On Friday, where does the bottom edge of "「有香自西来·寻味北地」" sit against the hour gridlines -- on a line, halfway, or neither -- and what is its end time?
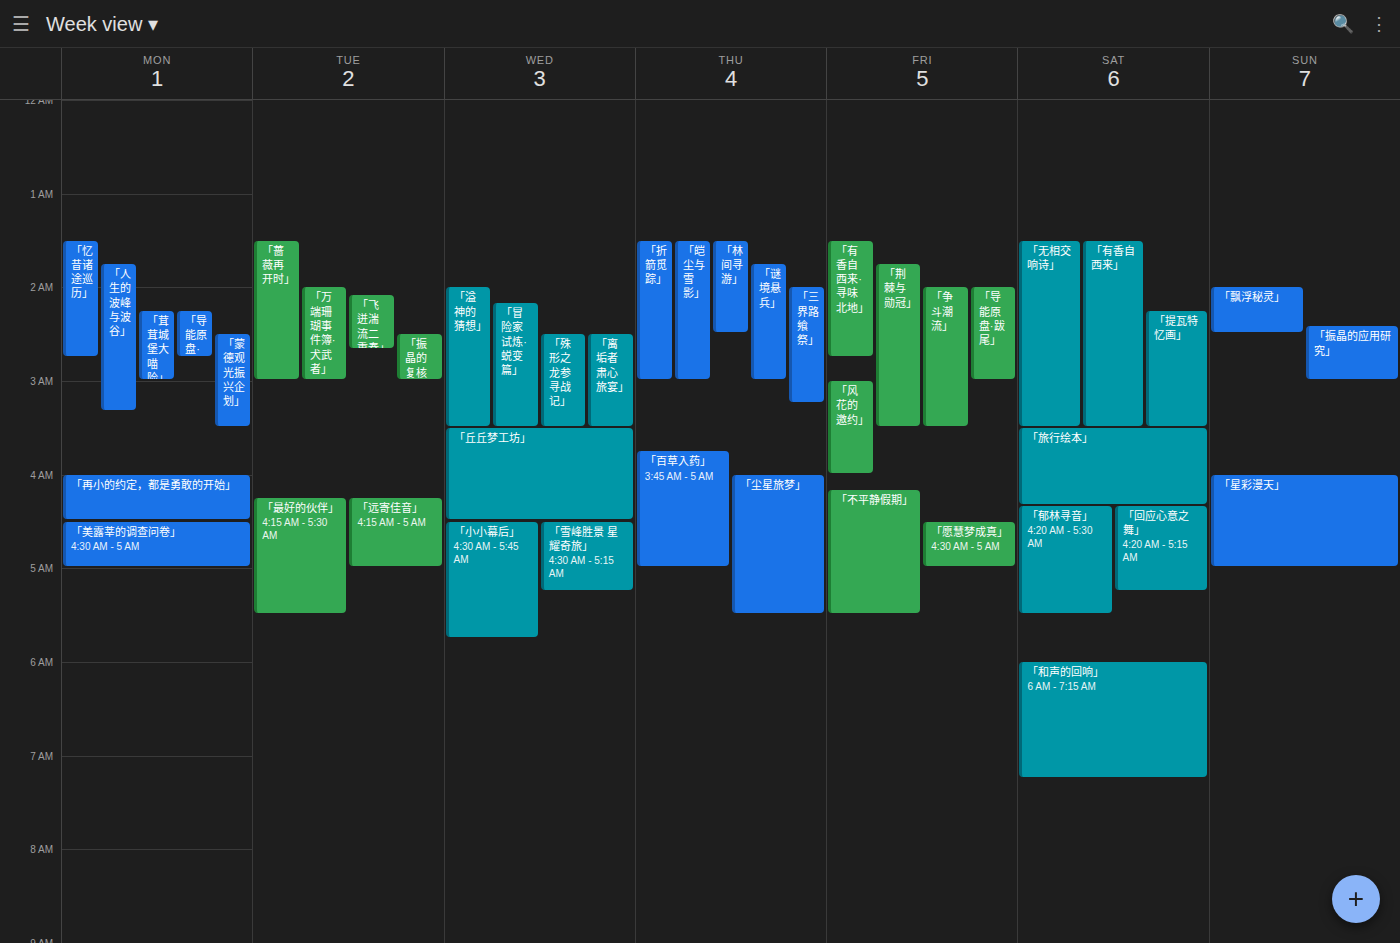
2:45 AM -- neither: three quarters of the way from the 2 AM line to the 3 AM line.